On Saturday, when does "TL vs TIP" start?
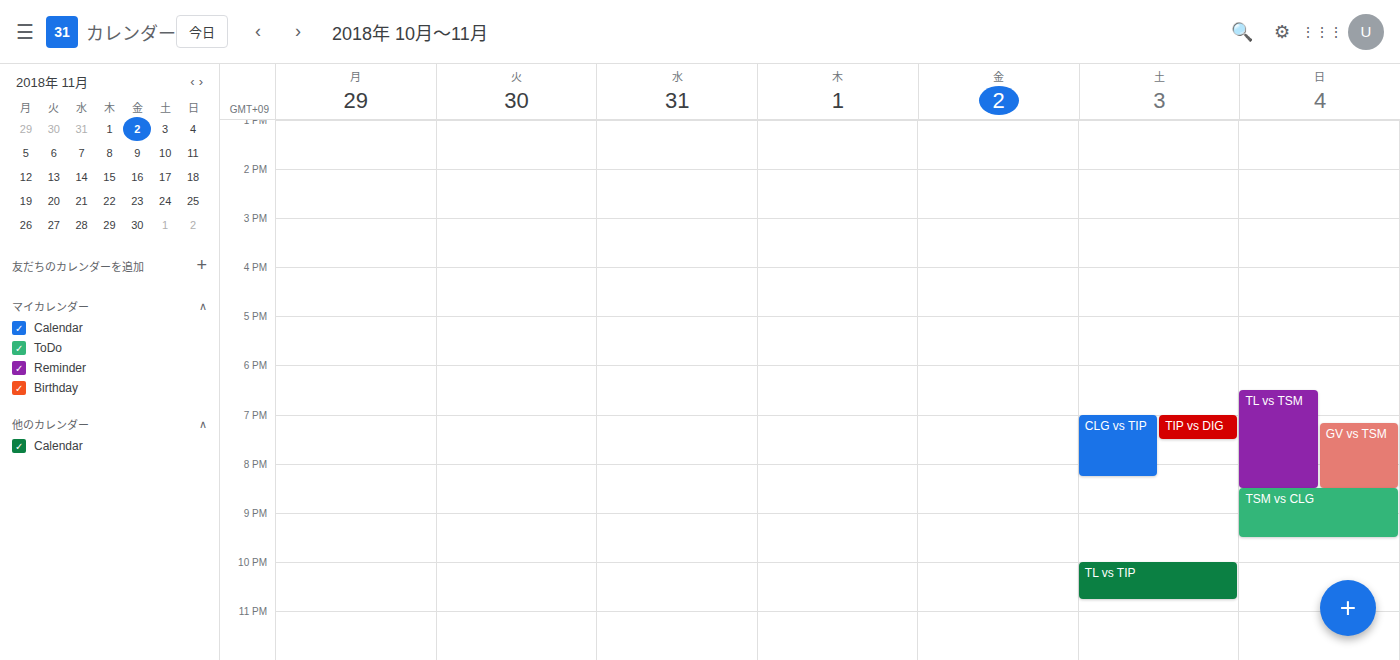
22:00